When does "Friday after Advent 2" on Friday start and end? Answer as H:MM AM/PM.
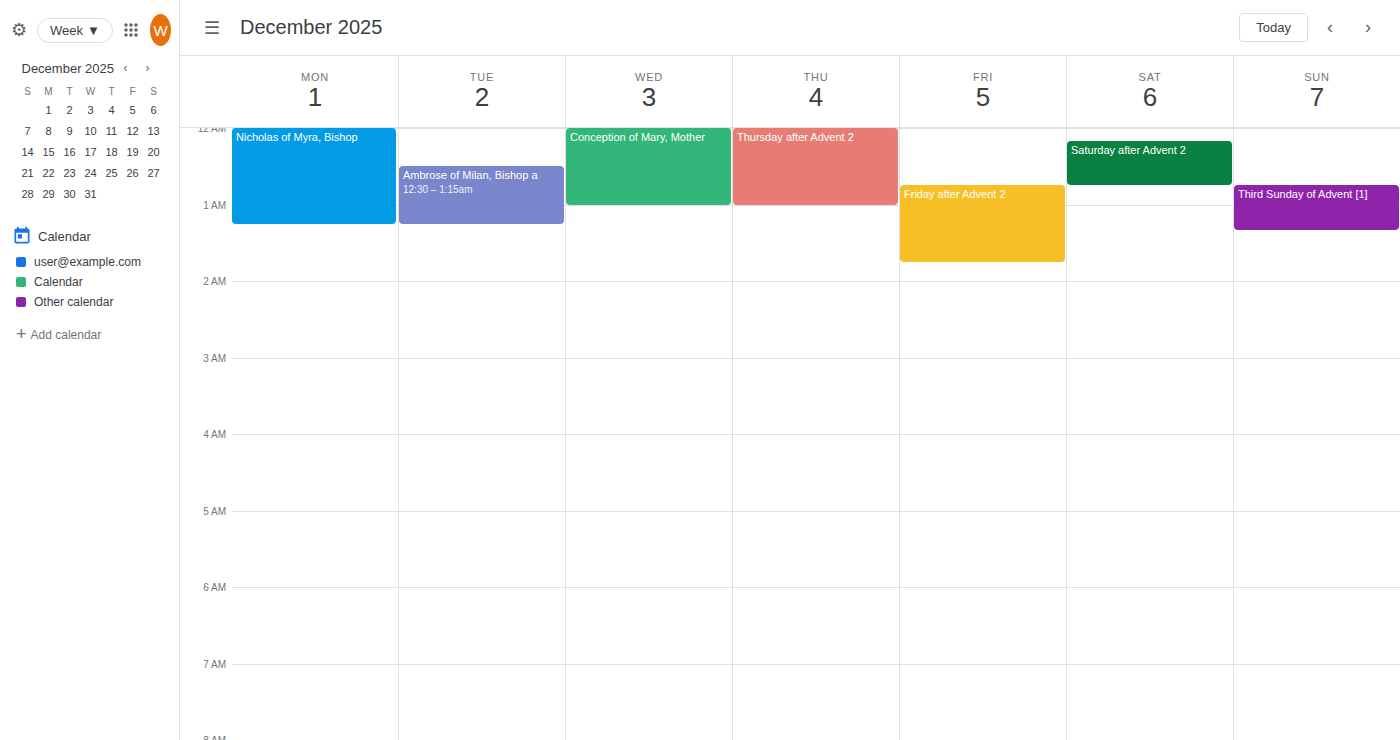
12:45 AM to 1:45 AM